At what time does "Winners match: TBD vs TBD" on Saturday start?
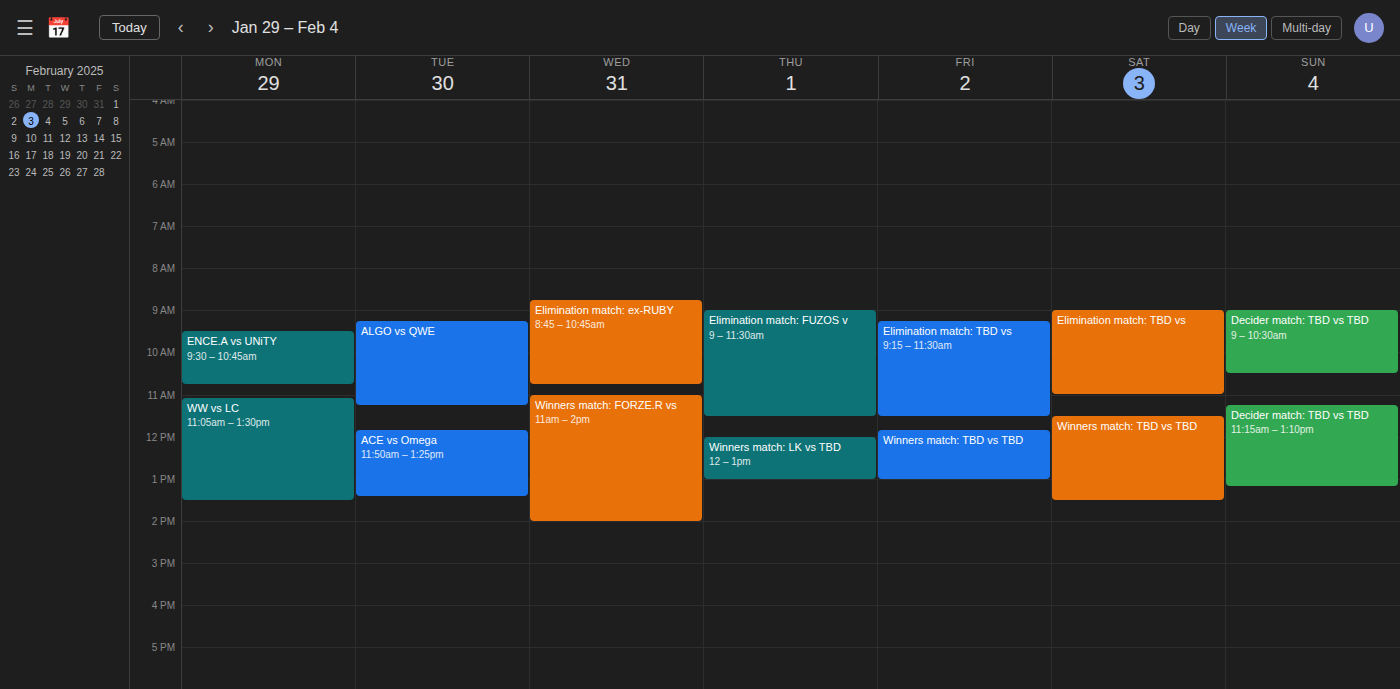
11:30 AM